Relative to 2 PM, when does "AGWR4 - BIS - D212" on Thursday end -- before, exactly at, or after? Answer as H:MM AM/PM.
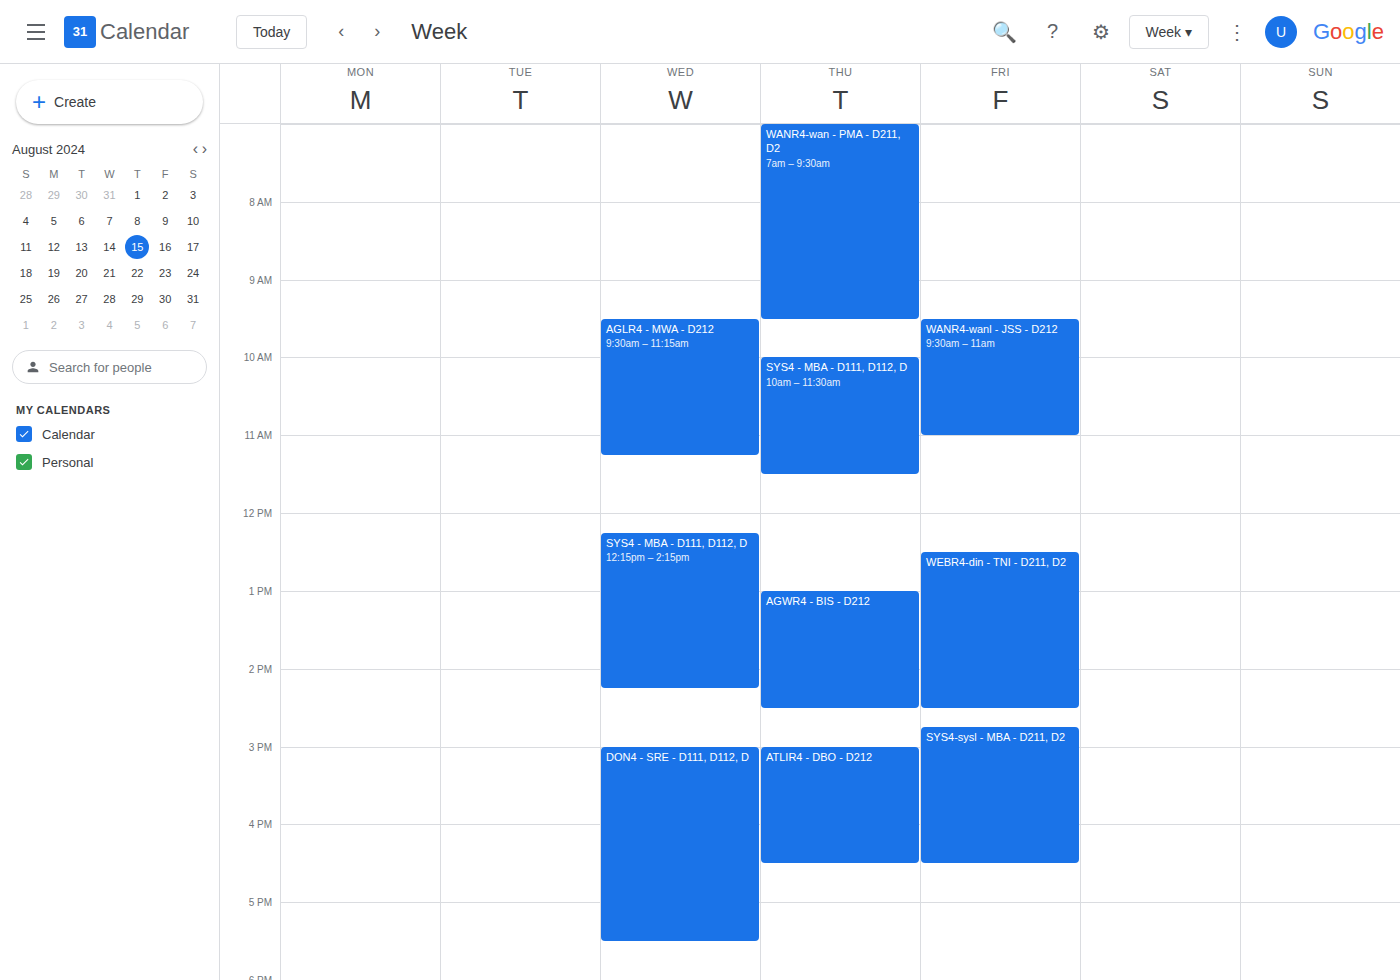
2:30 PM -- after 2 PM, 30 minutes below the 2 PM line.